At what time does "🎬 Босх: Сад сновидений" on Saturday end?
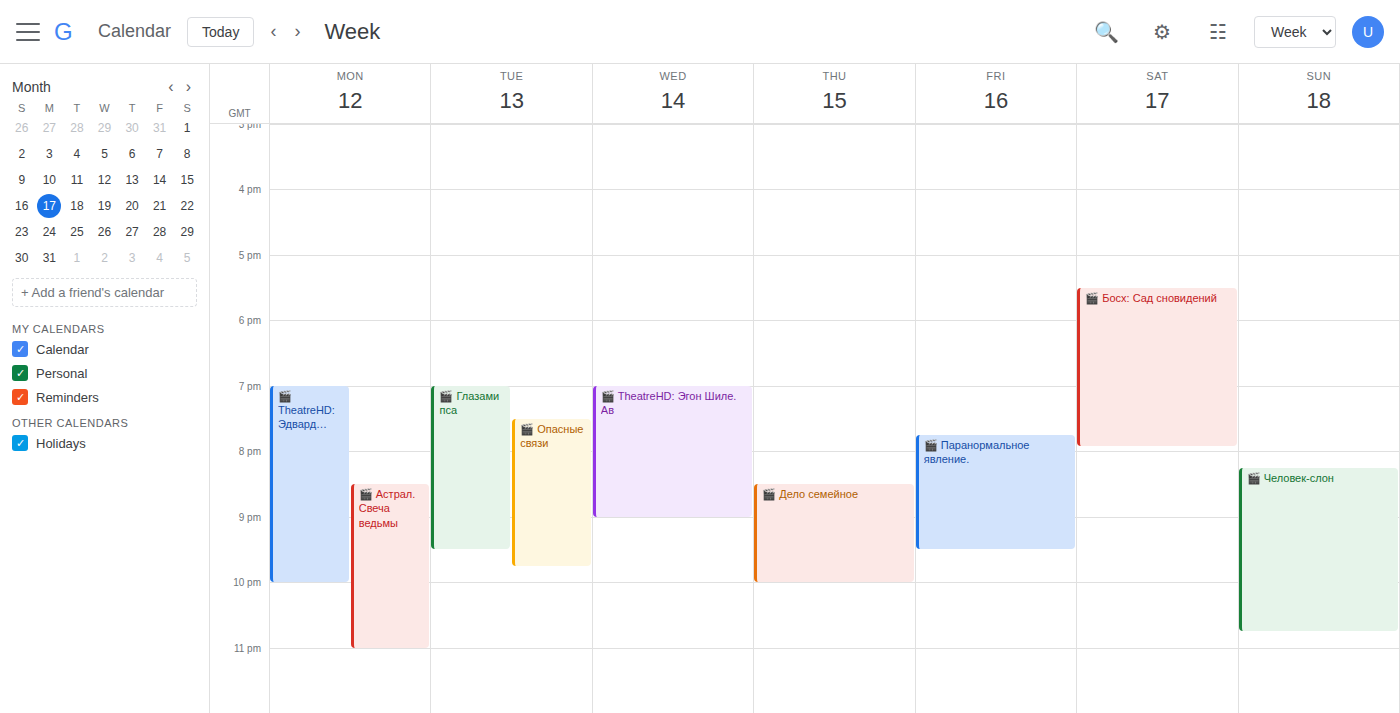
19:55